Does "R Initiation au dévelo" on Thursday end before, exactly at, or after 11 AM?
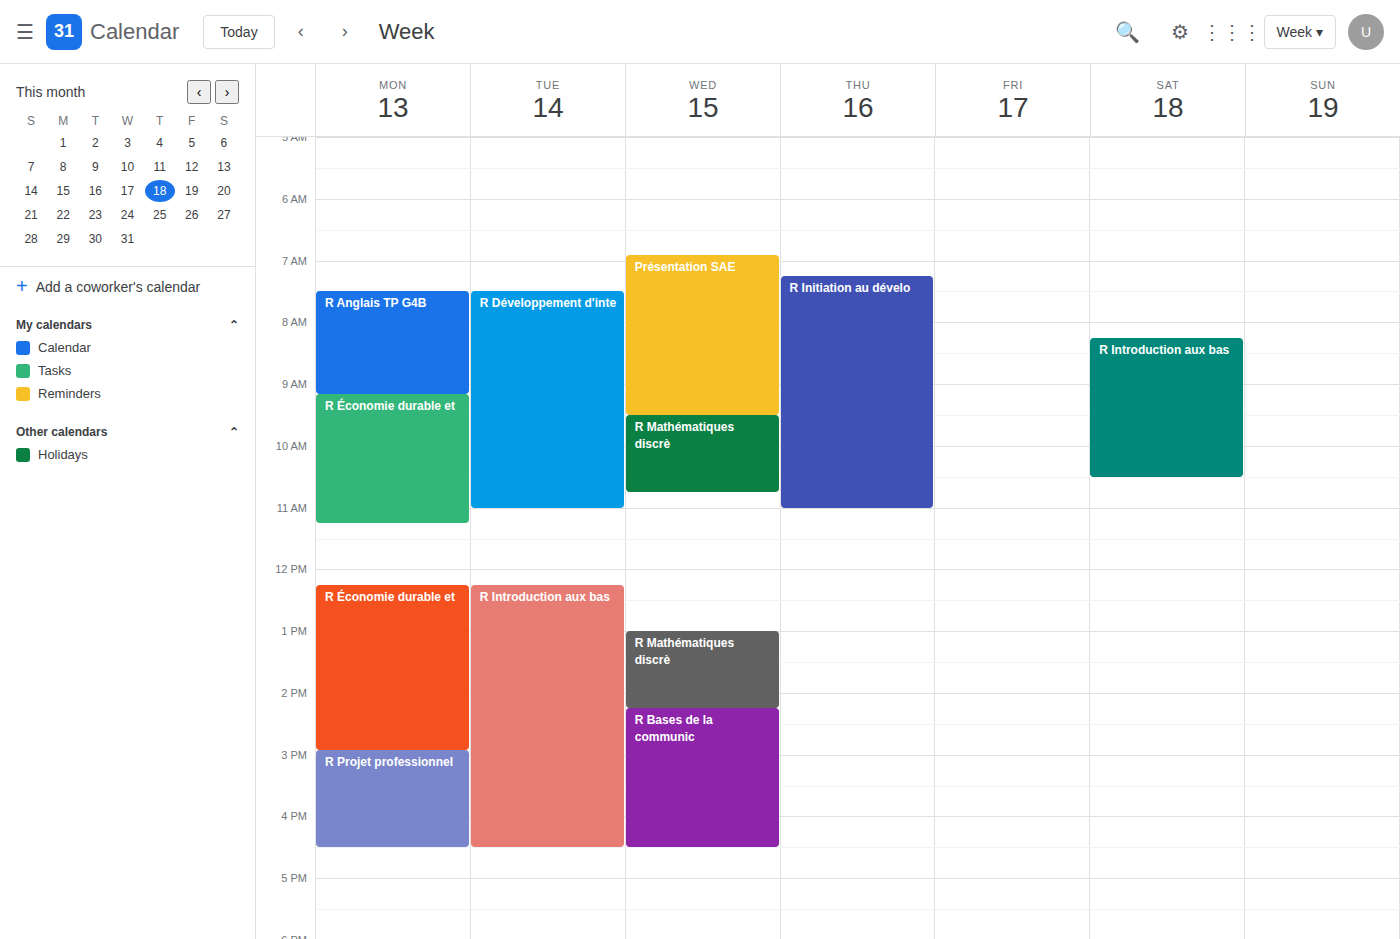
11:00 AM -- exactly at 11 AM, on the 11 AM line.